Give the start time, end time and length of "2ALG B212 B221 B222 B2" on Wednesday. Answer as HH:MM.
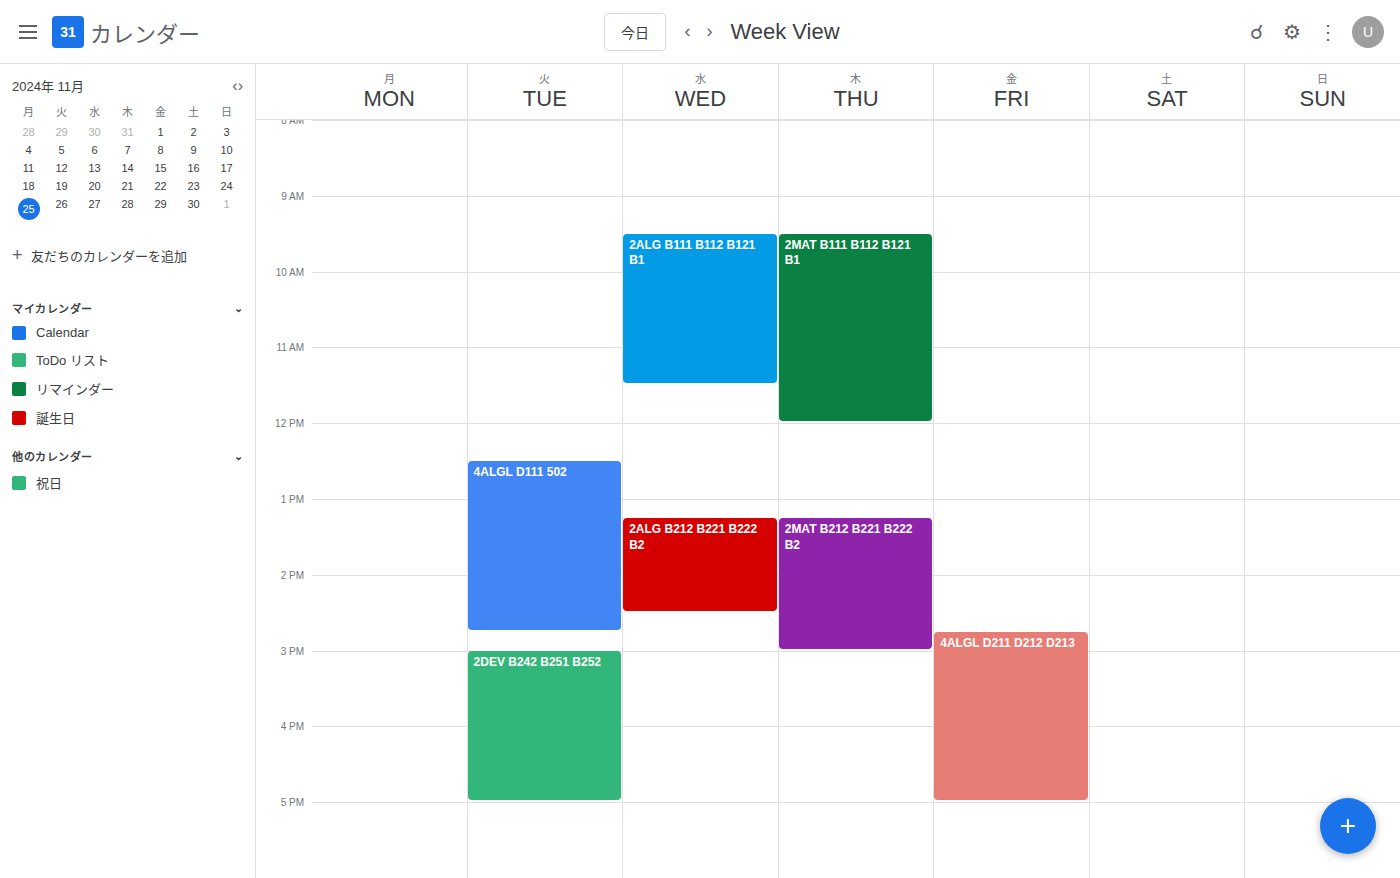
13:15 to 14:30, 1 hour 15 minutes